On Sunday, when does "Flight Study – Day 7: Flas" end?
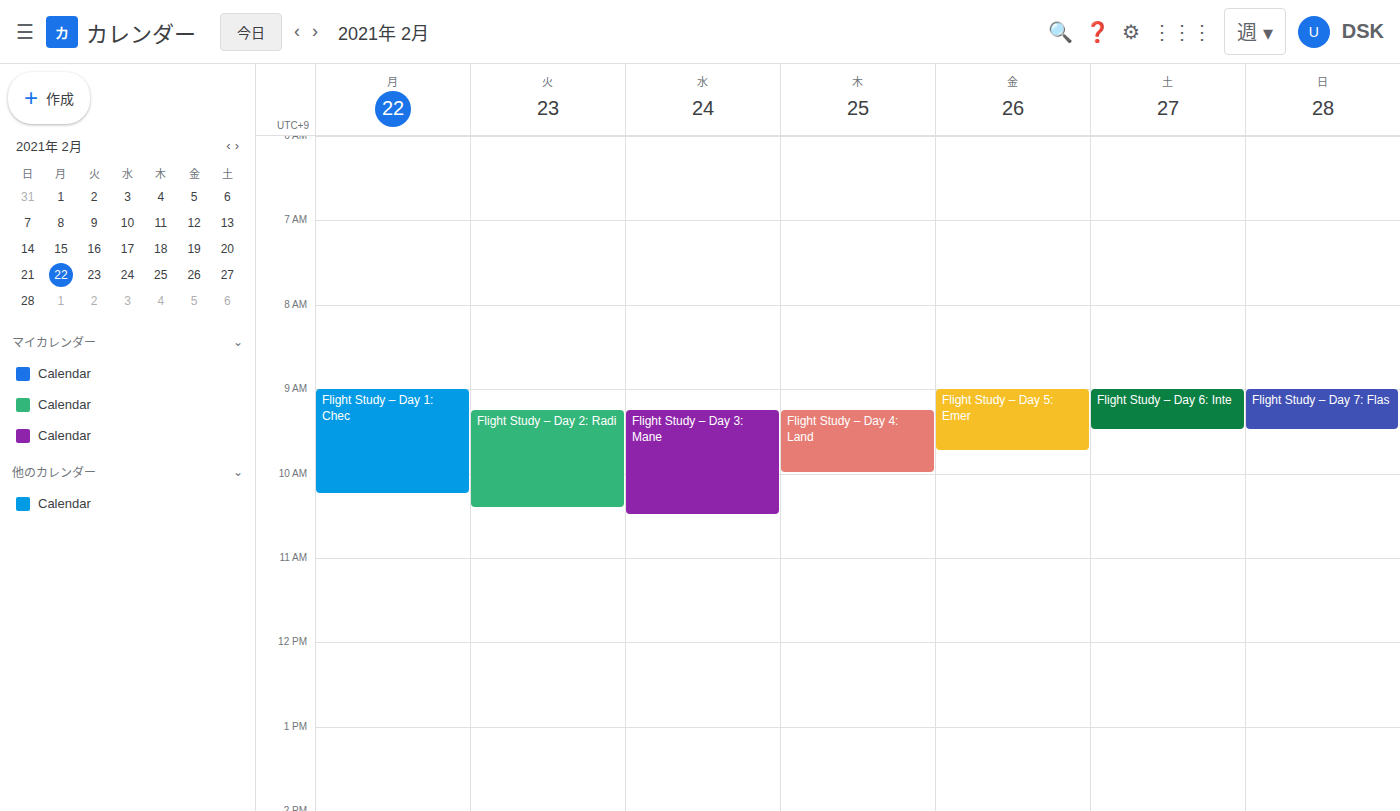
9:30 AM